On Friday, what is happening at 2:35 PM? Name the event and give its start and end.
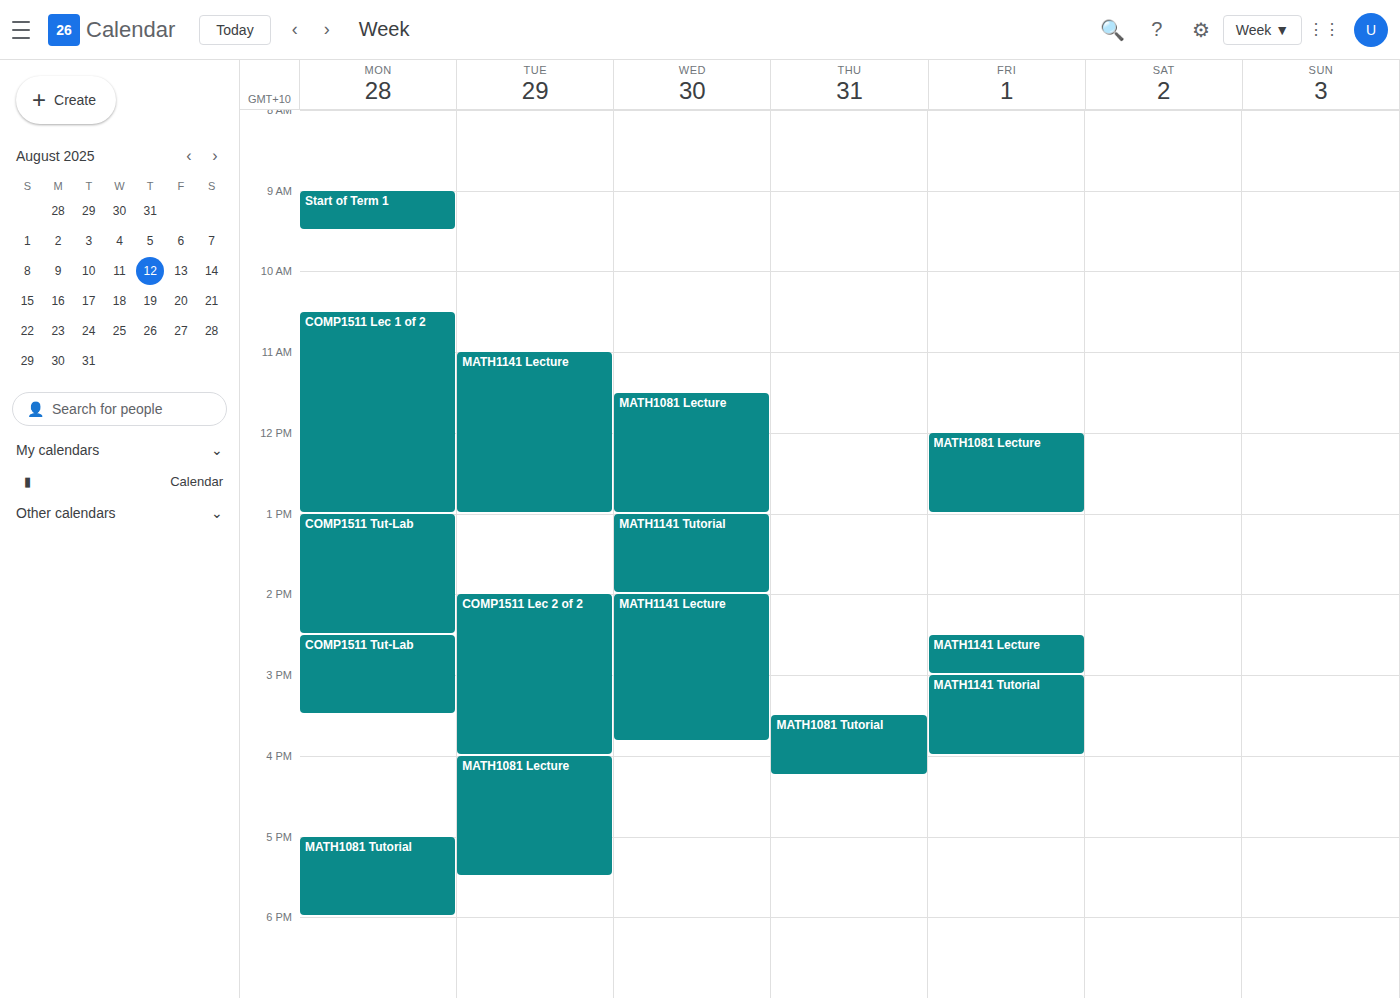
"MATH1141 Lecture", 2:30 PM to 3:00 PM